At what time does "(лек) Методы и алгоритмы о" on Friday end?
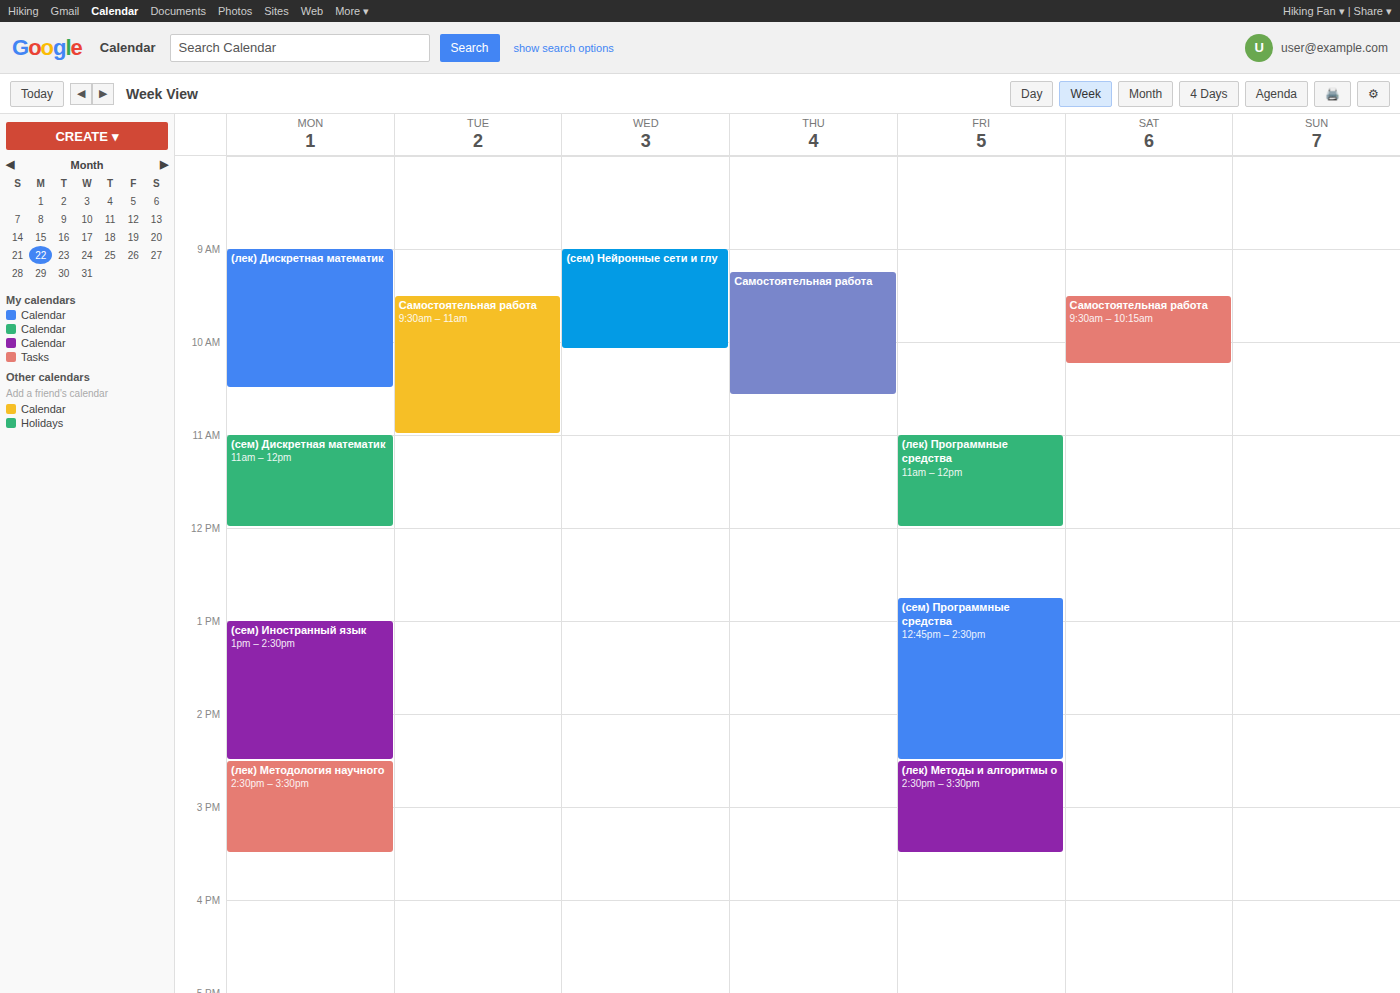
3:30 PM